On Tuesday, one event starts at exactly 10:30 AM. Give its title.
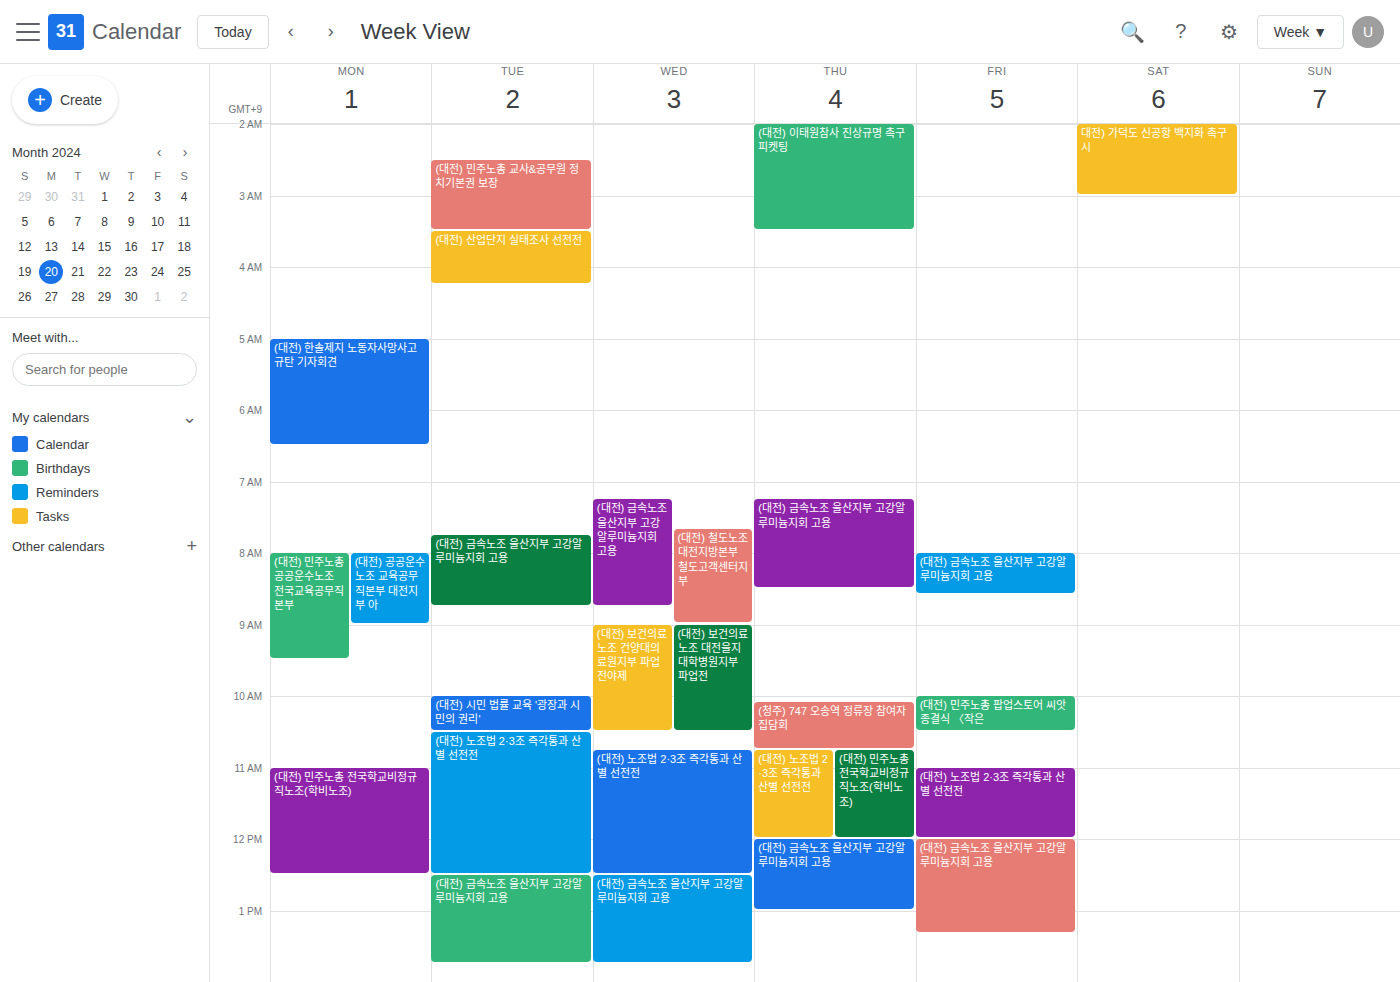
"(대전) 노조법 2·3조 즉각통과 산별 선전전"